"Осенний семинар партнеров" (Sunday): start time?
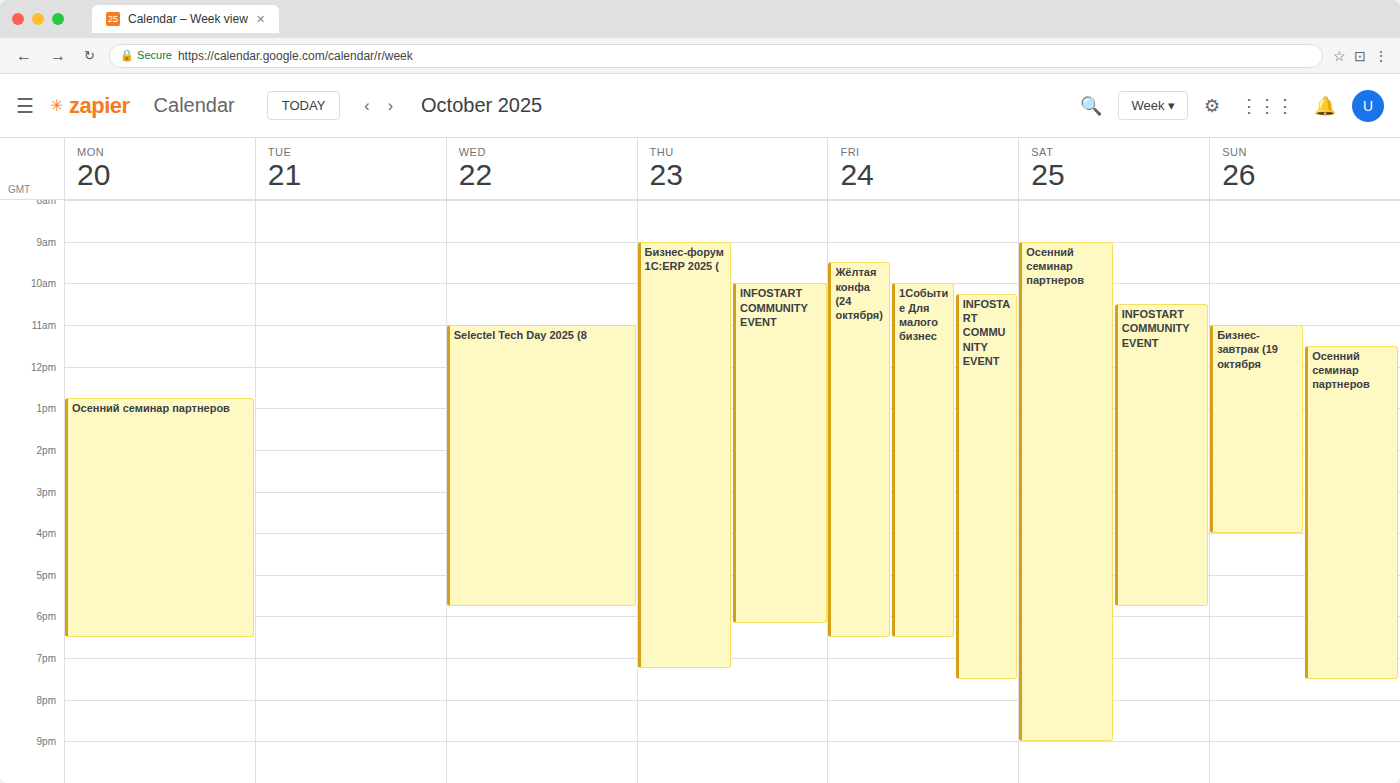
11:30 AM